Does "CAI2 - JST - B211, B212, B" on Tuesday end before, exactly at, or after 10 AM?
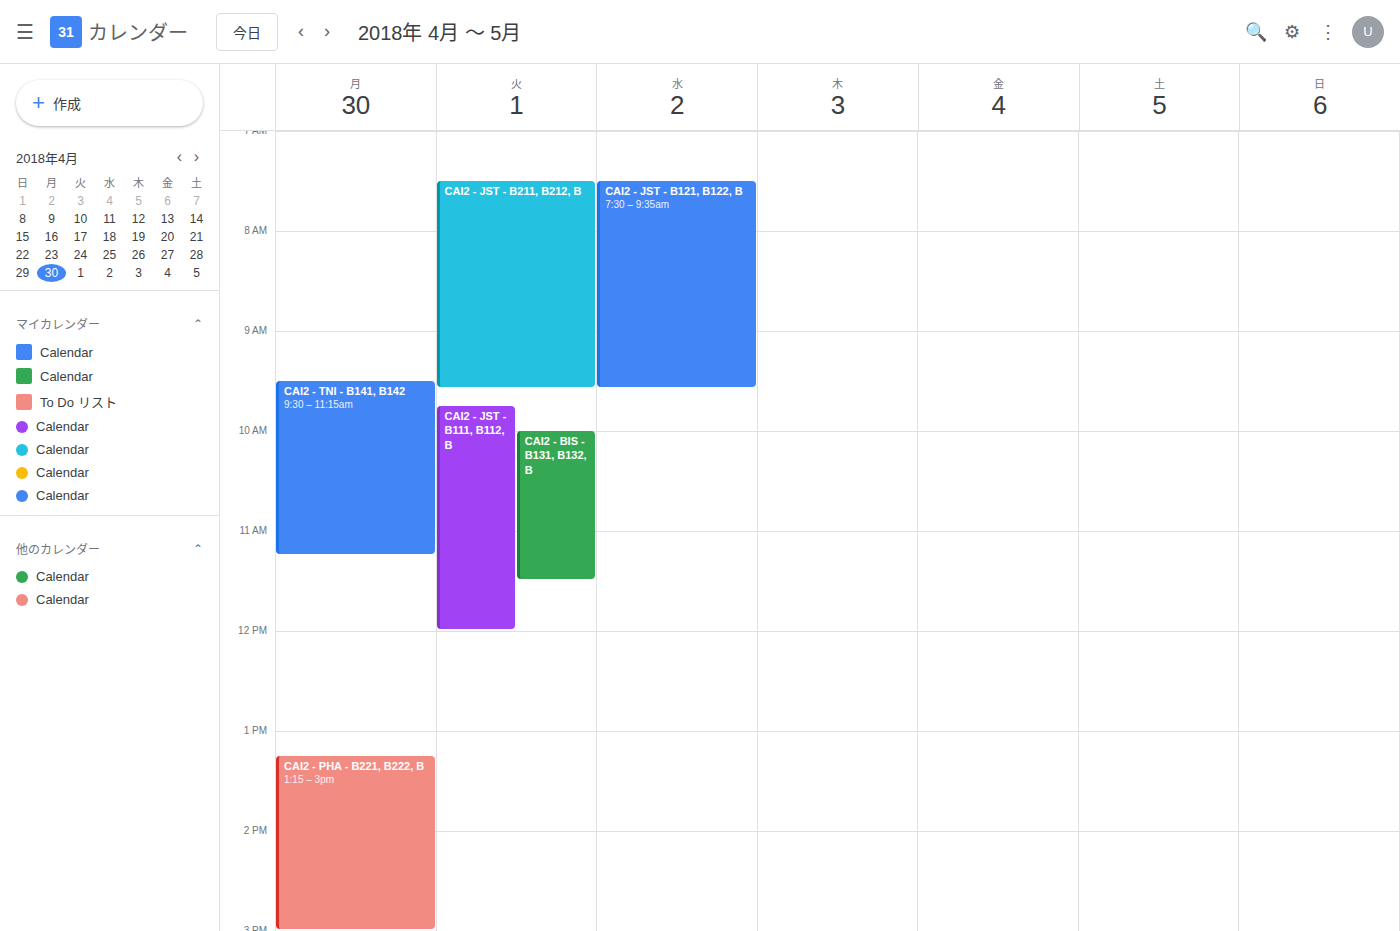
9:35 AM -- before 10 AM, 25 minutes above the 10 AM line.